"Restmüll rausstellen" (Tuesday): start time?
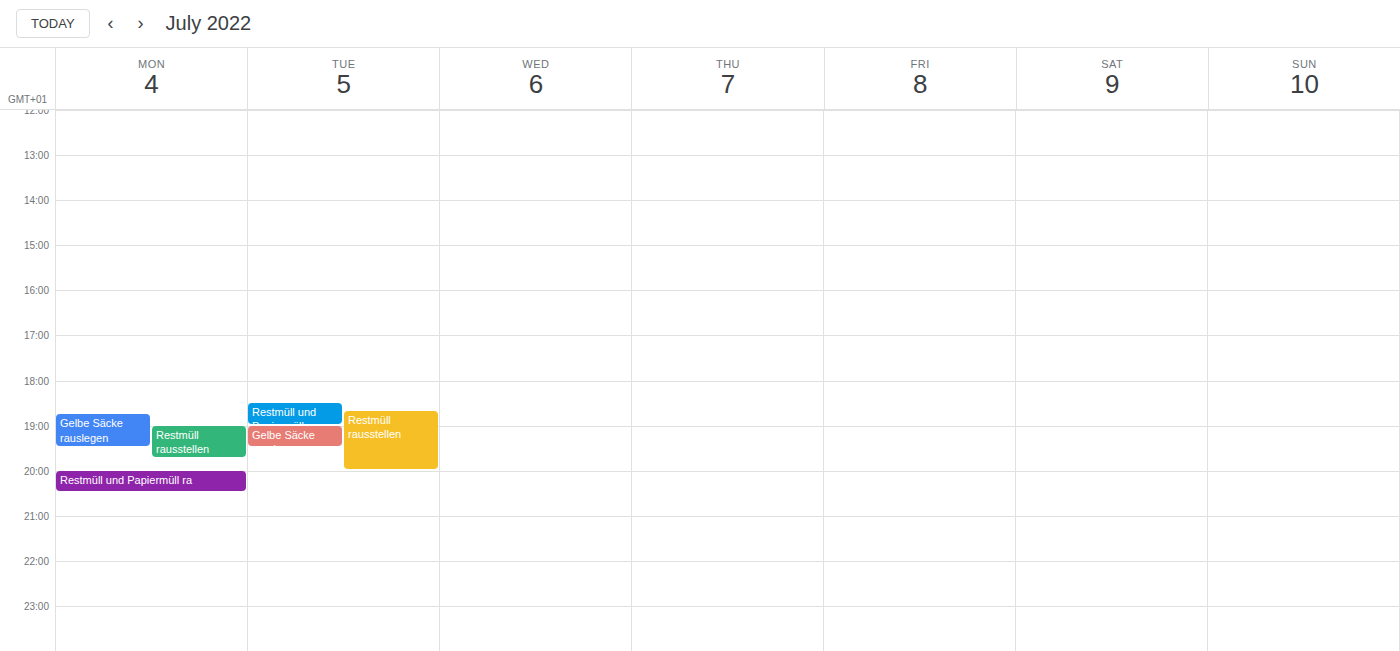
6:40 PM